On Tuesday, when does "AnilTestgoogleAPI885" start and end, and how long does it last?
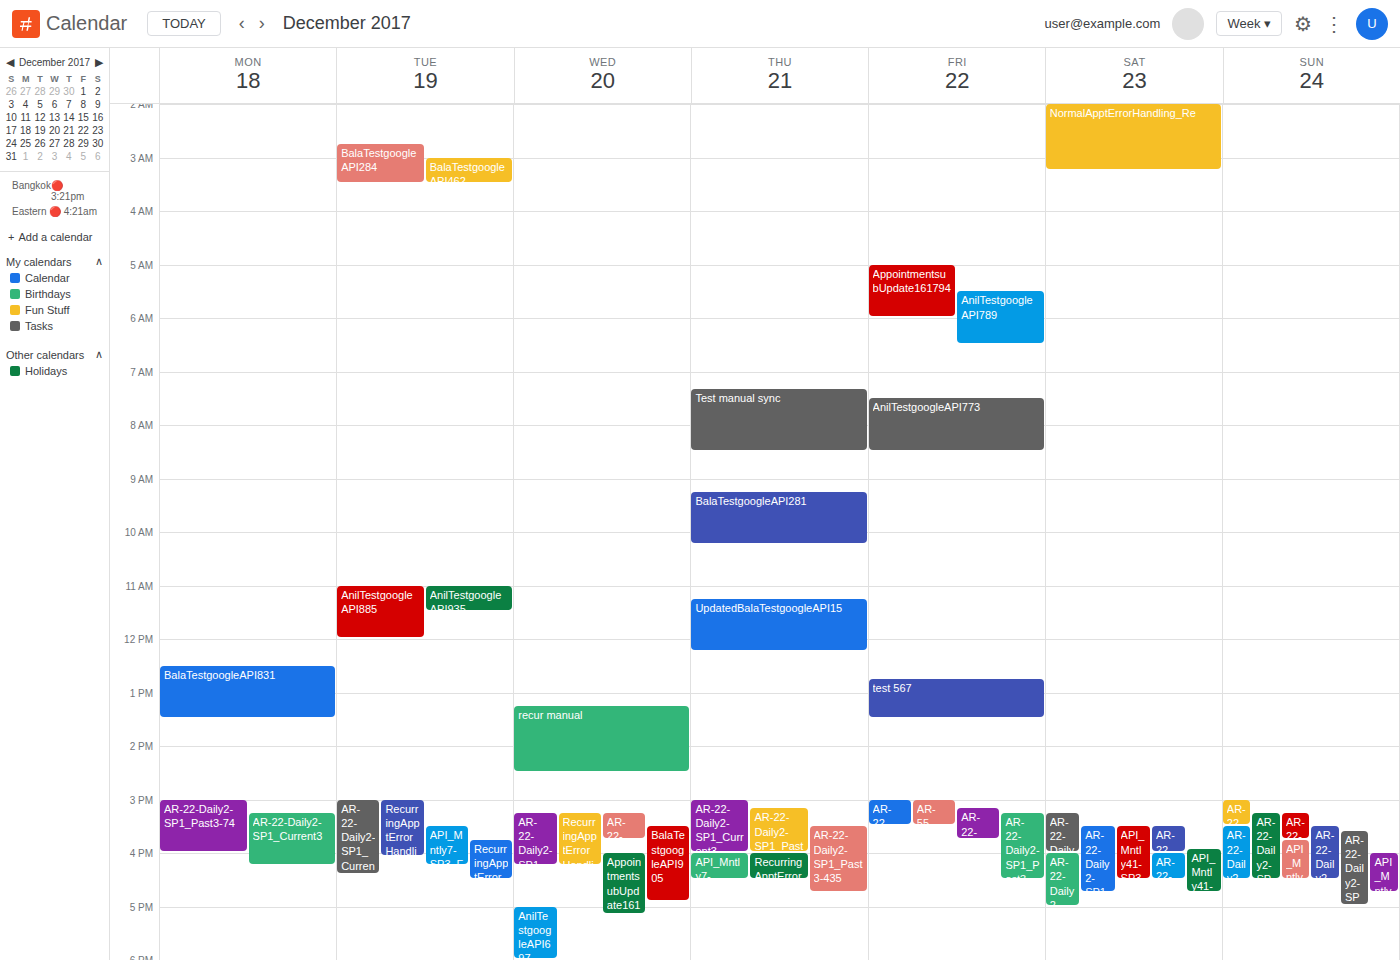
11:00 AM to 12:00 PM, 1 hour